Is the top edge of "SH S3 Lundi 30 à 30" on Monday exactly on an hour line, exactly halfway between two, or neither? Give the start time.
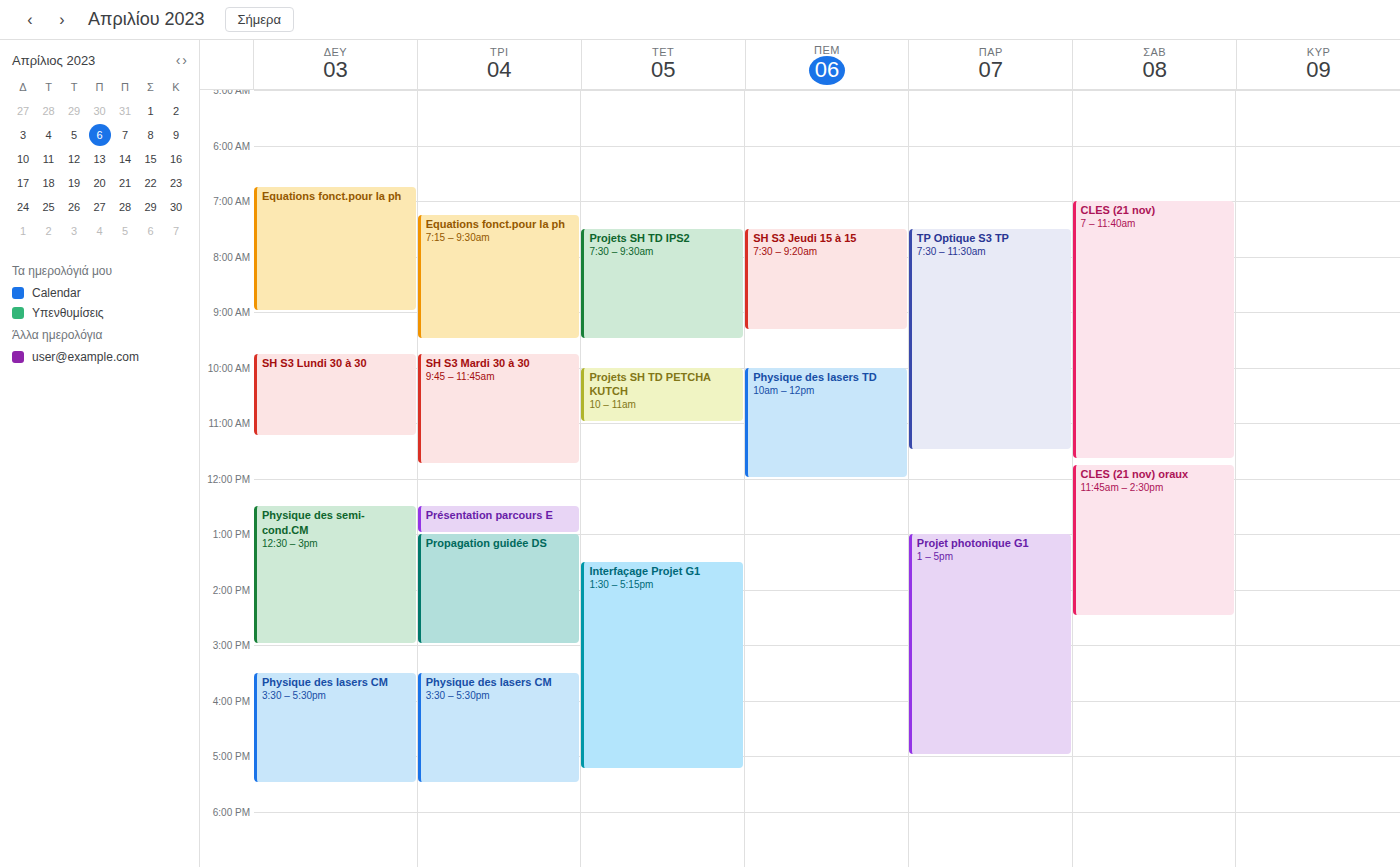
9:45 AM -- neither: three quarters of the way from the 9 AM line to the 10 AM line.